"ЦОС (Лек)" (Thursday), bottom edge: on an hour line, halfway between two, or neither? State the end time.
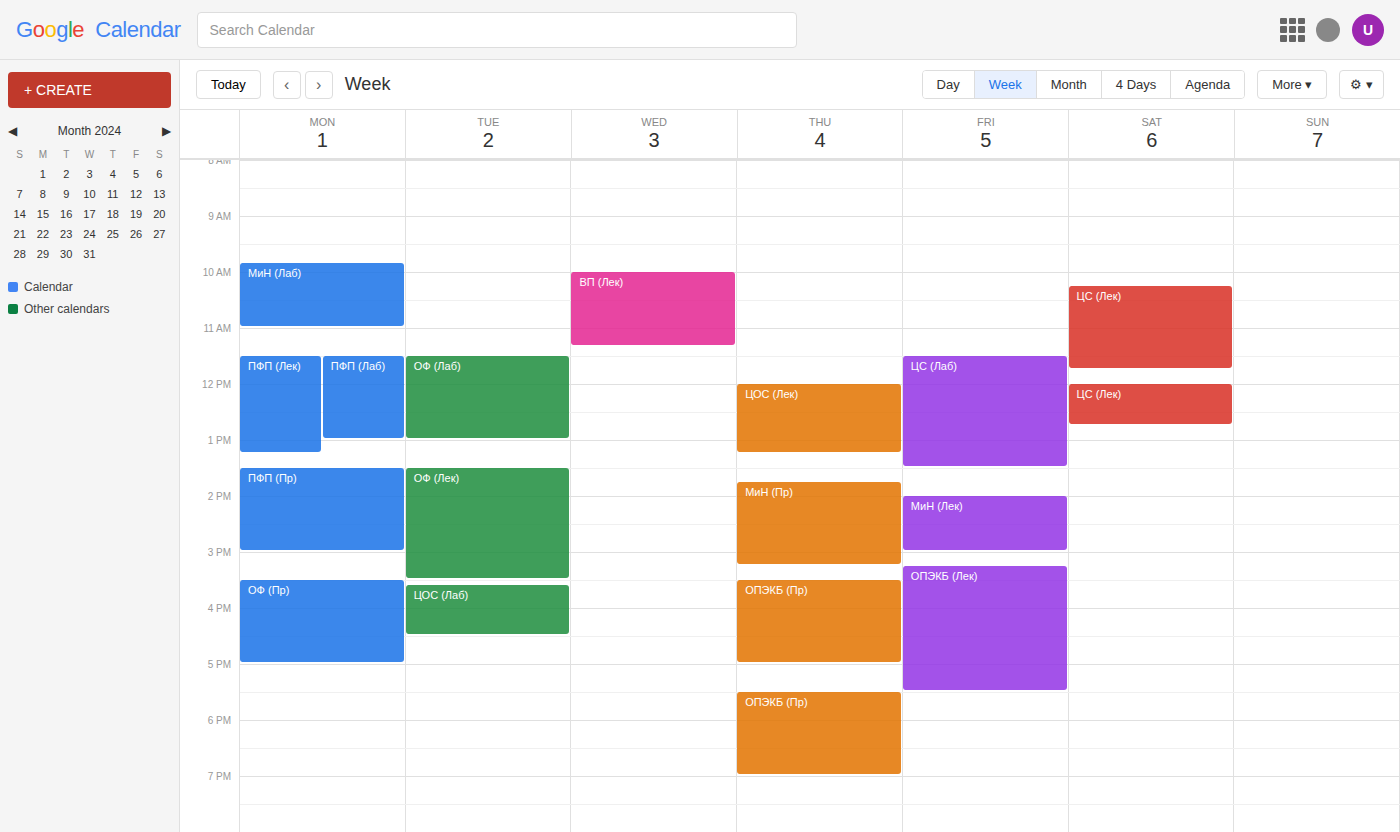
1:15 PM -- neither: a quarter of the way from the 1 PM line to the 2 PM line.